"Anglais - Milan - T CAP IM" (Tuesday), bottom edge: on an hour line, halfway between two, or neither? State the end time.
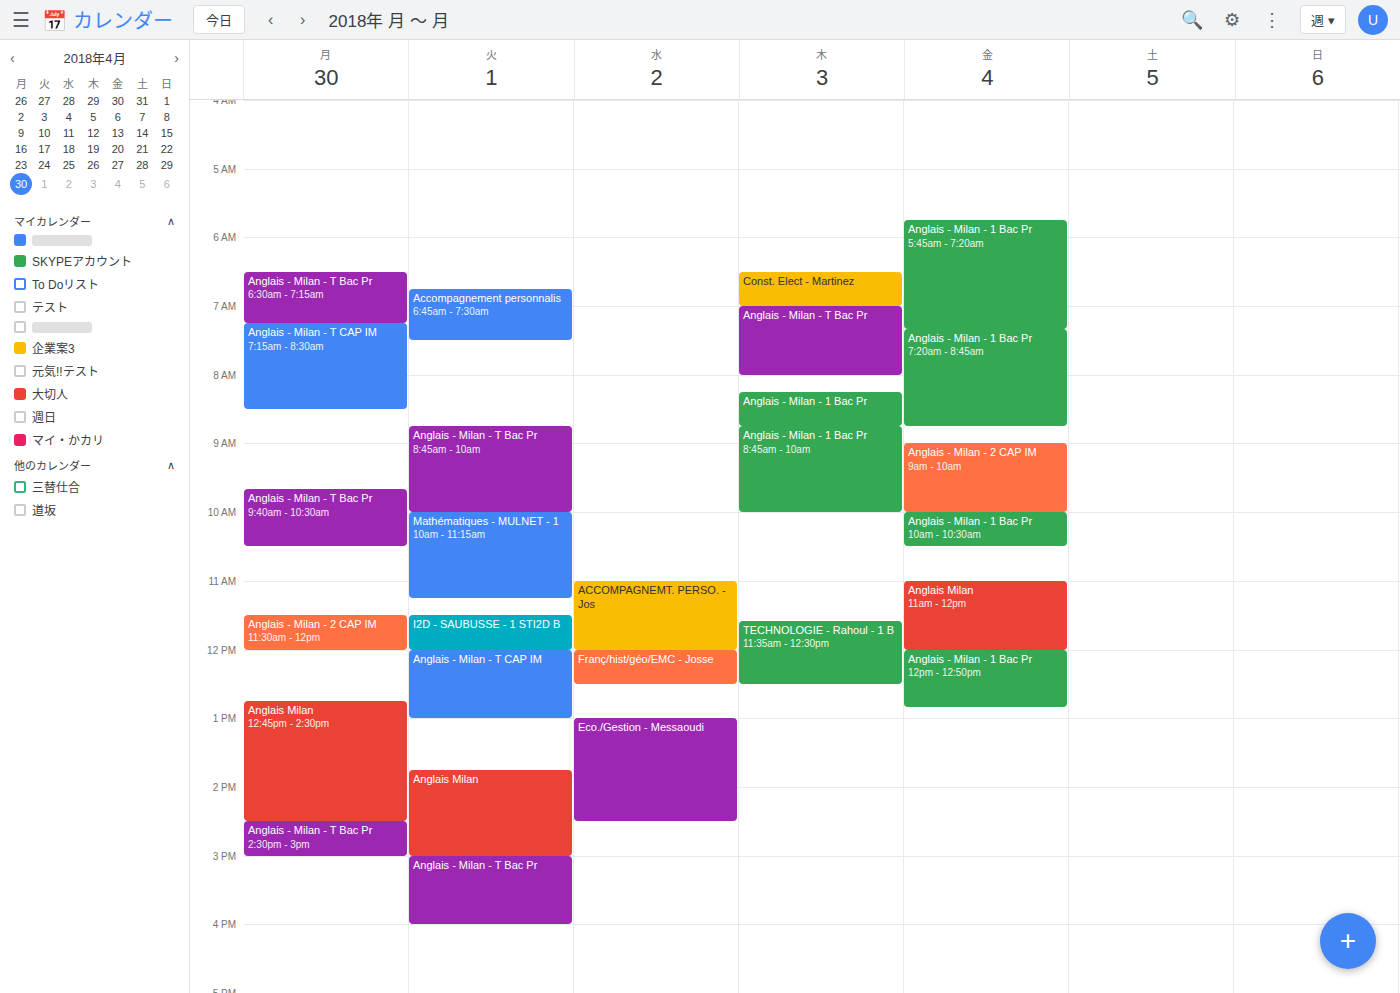
1:00 PM -- exactly on the 1 PM line.